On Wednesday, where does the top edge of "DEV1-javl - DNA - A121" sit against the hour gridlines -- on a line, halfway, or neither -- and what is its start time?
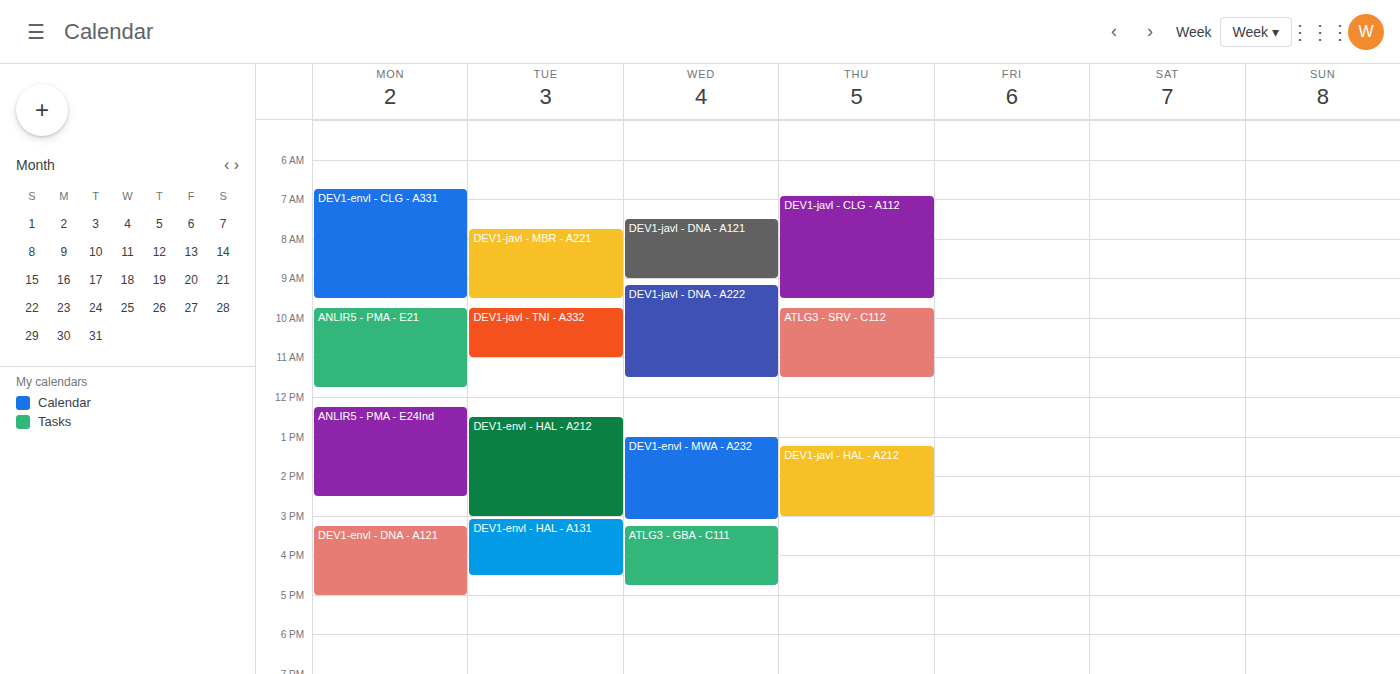
7:30 AM -- halfway between the 7 AM and 8 AM lines.